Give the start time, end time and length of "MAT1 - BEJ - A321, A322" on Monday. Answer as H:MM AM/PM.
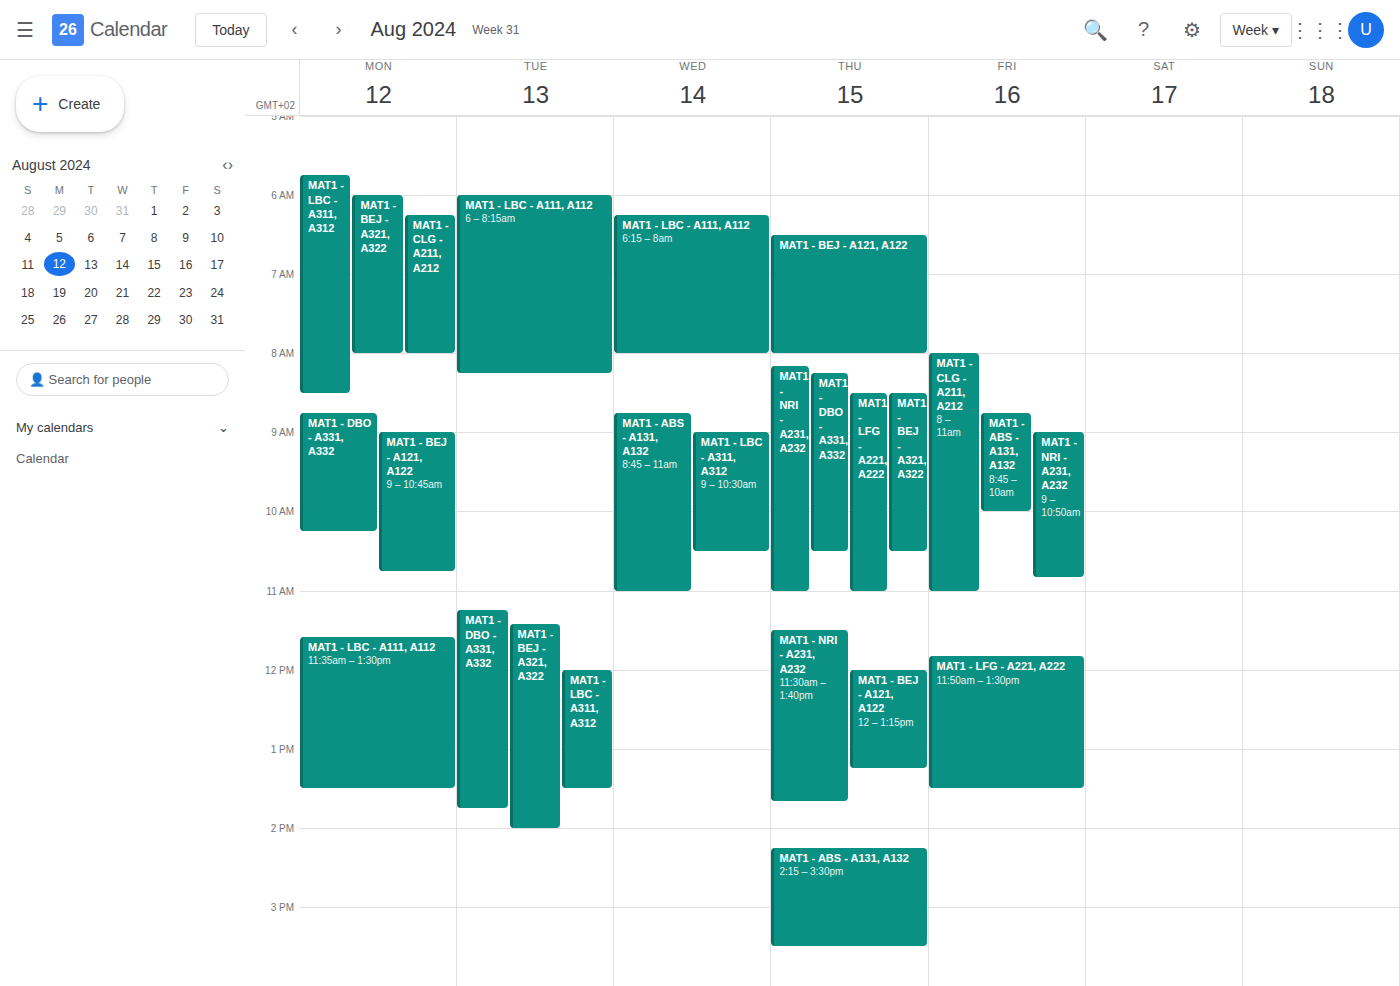
6:00 AM to 8:00 AM, 2 hours